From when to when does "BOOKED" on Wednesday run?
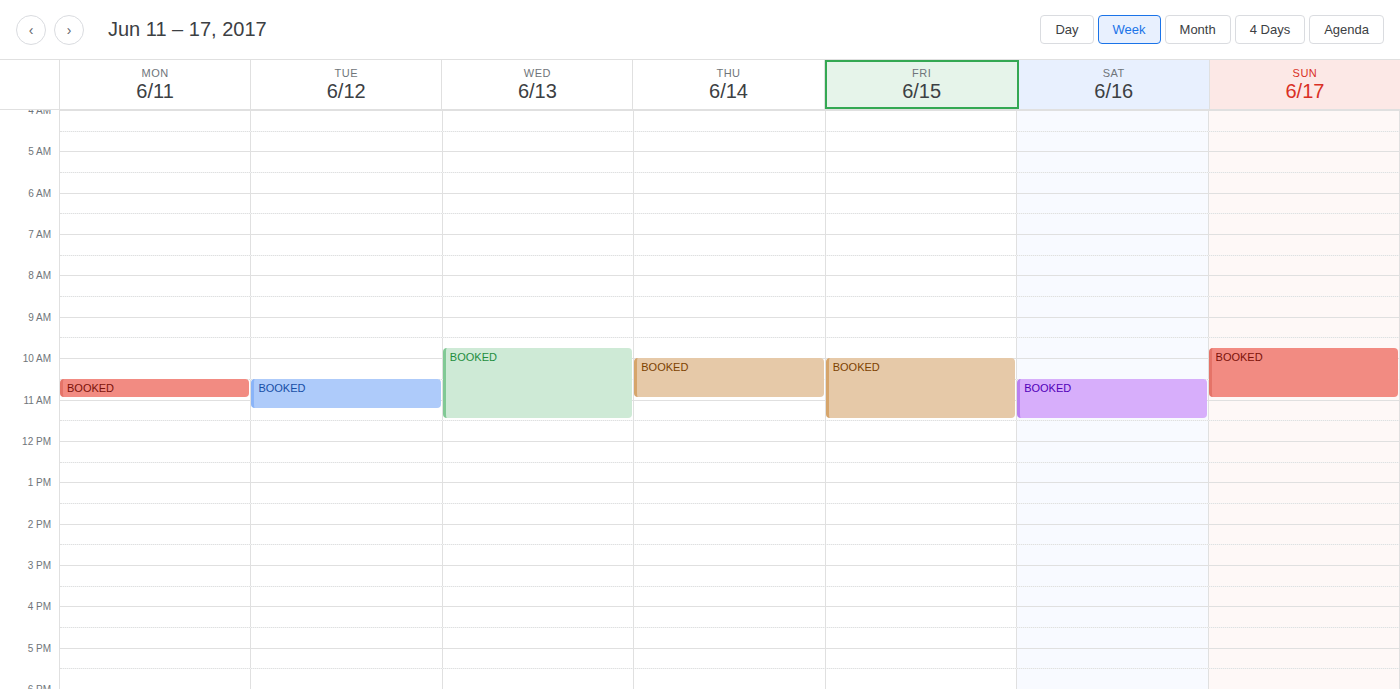
9:45 AM to 11:30 AM